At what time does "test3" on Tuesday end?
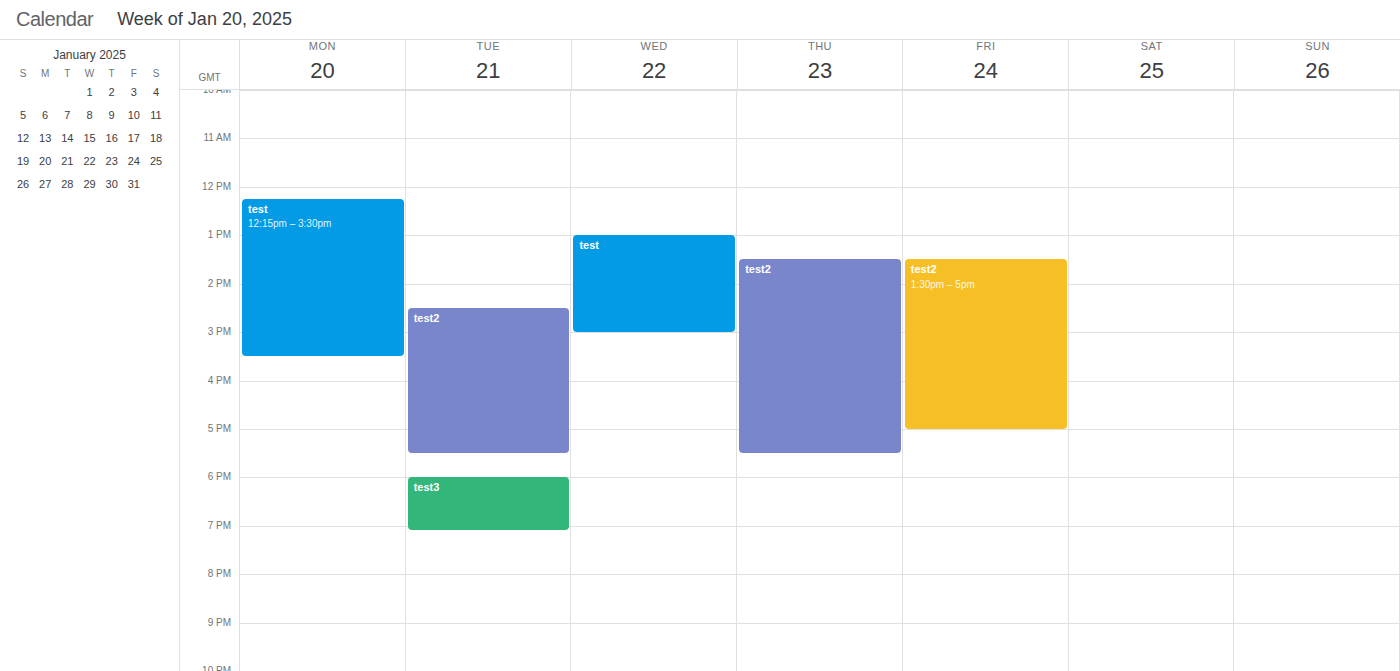
7:05 PM